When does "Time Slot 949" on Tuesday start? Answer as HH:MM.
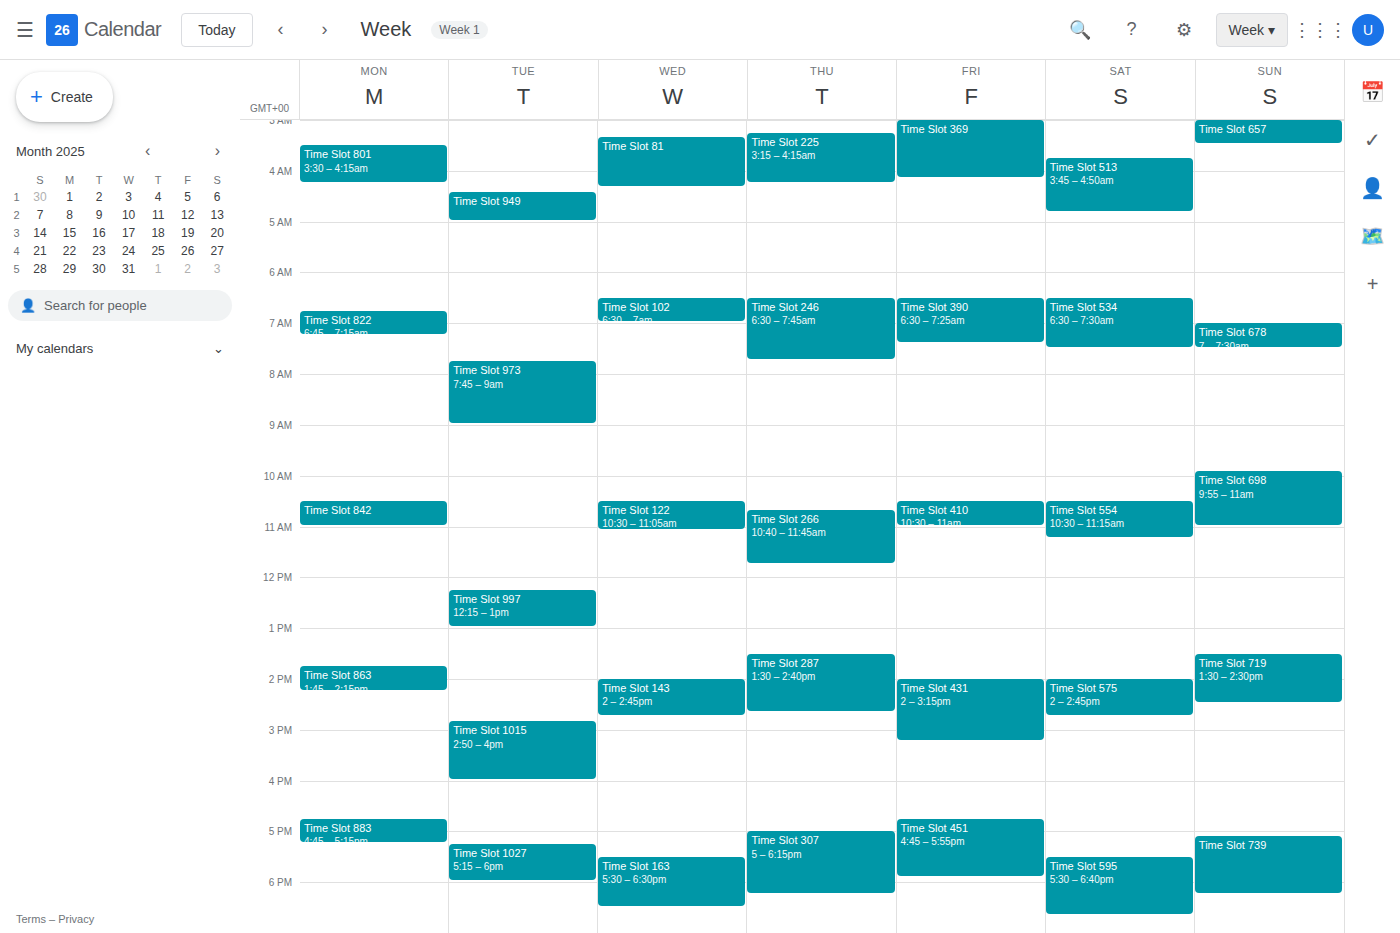
04:25